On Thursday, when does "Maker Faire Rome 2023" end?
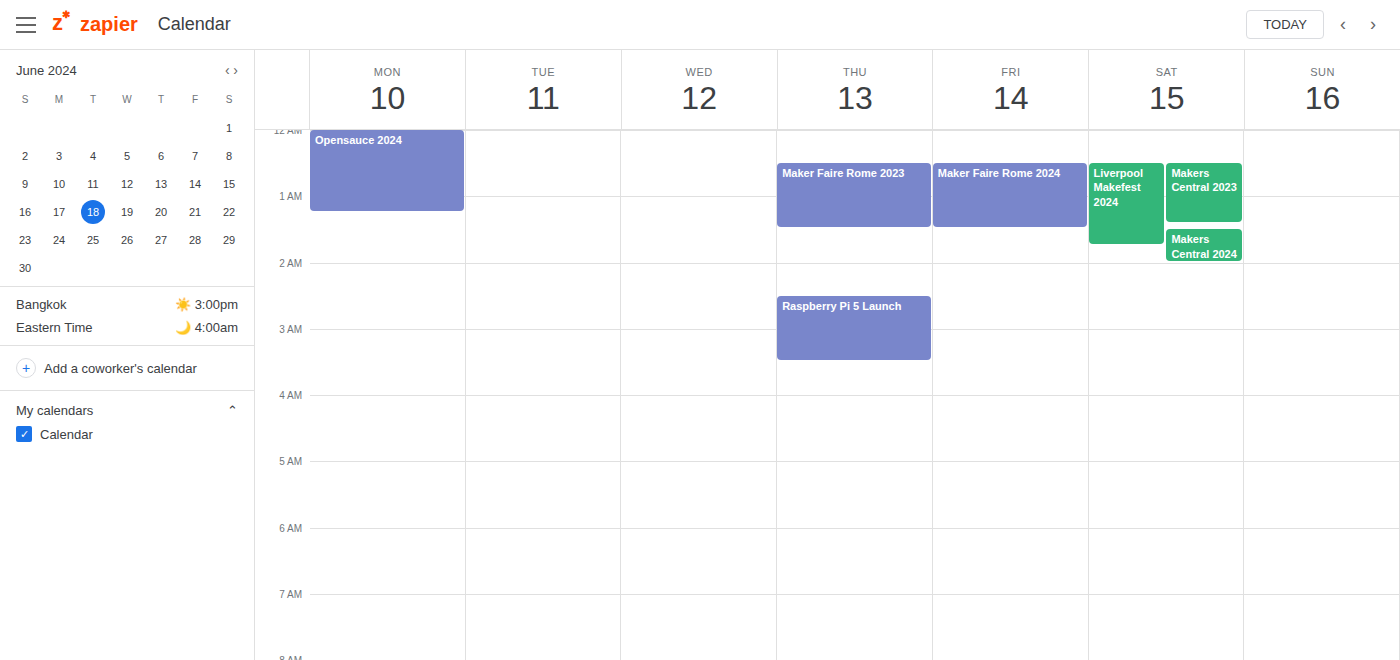
1:30 AM